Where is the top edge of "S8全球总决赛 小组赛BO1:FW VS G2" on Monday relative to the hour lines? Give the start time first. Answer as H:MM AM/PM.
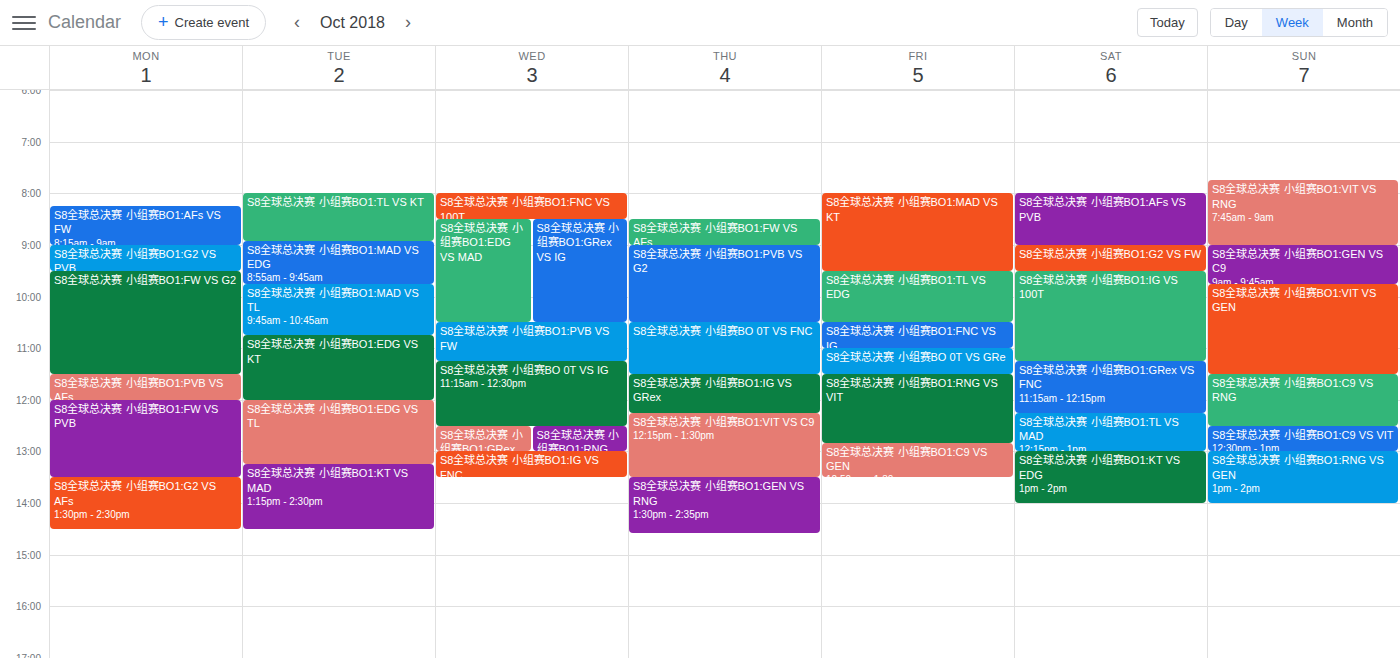
9:30 AM -- halfway between the 9 AM and 10 AM lines.